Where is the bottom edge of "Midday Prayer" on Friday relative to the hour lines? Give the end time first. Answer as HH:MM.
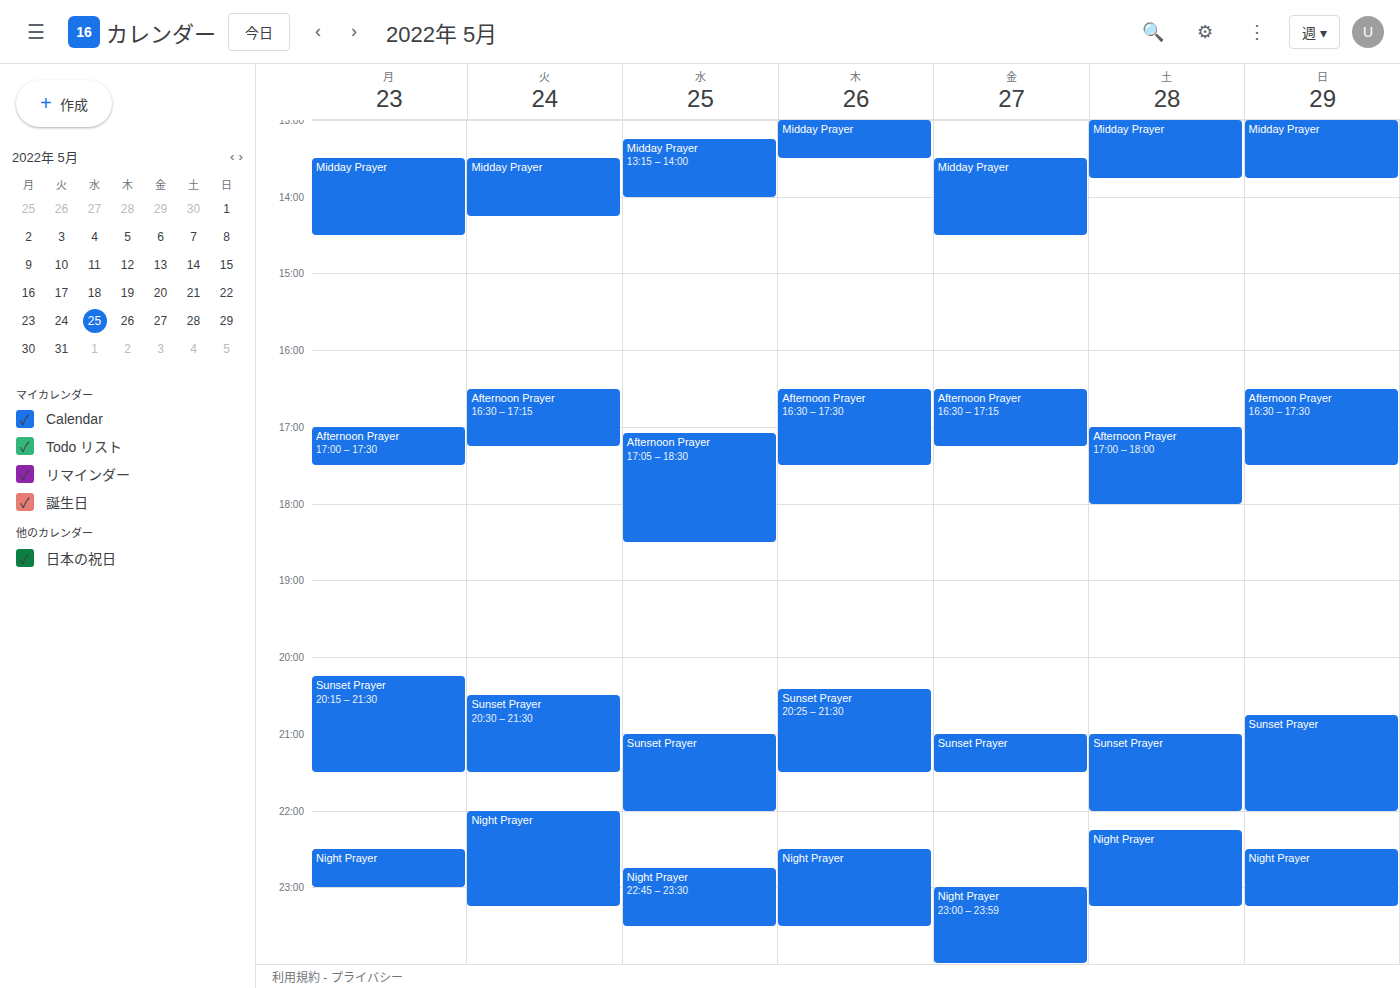
14:30 -- halfway between the 14:00 and 15:00 lines.